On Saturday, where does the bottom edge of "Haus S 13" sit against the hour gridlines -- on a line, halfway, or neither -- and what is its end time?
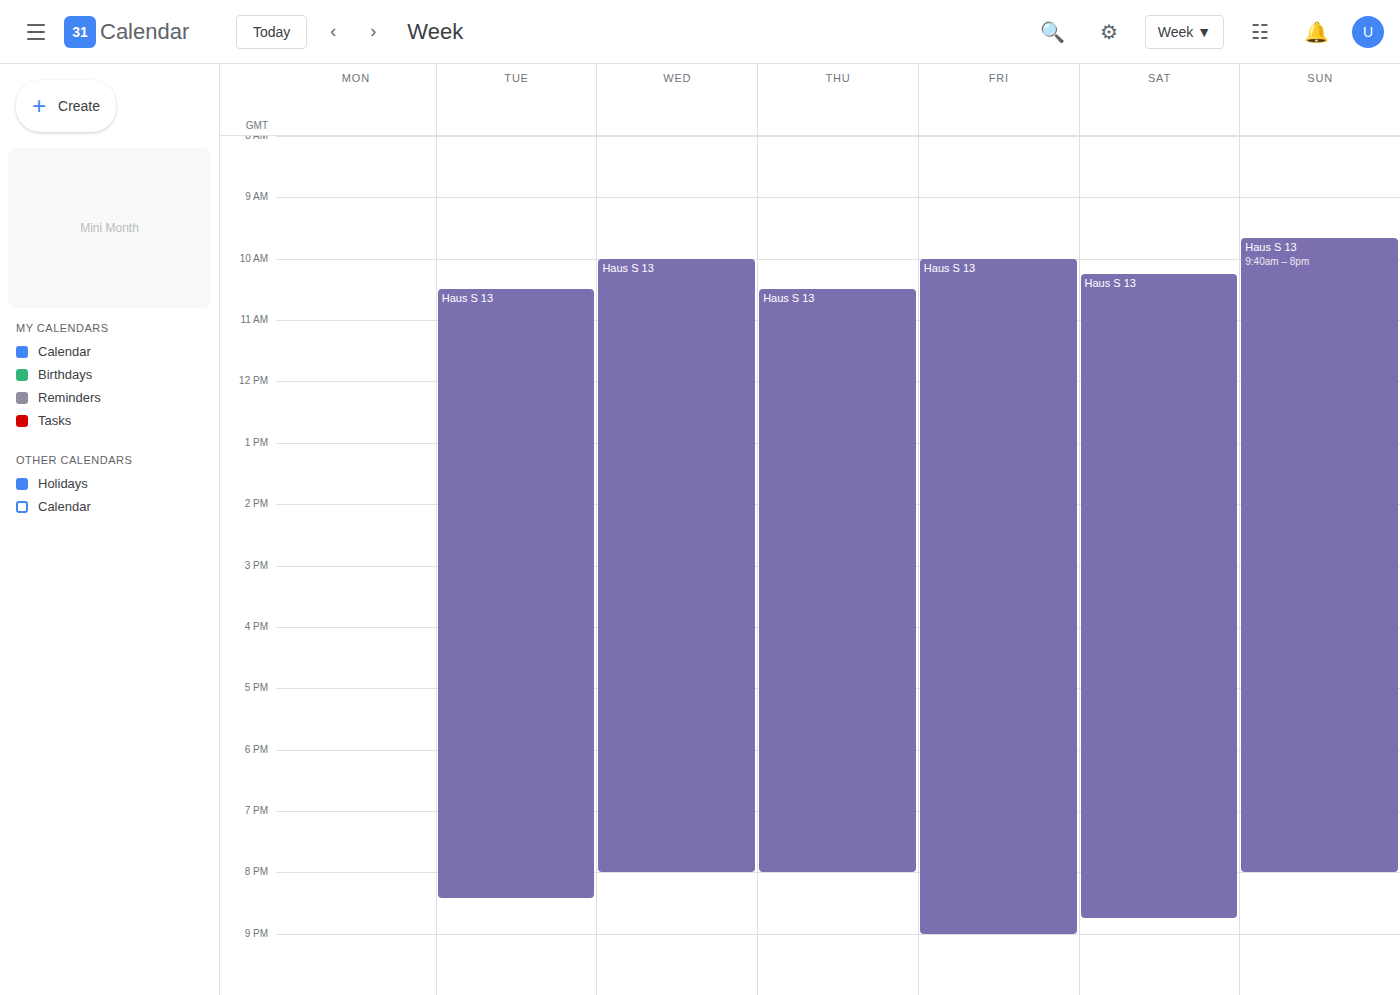
20:45 -- neither: three quarters of the way from the 20:00 line to the 21:00 line.